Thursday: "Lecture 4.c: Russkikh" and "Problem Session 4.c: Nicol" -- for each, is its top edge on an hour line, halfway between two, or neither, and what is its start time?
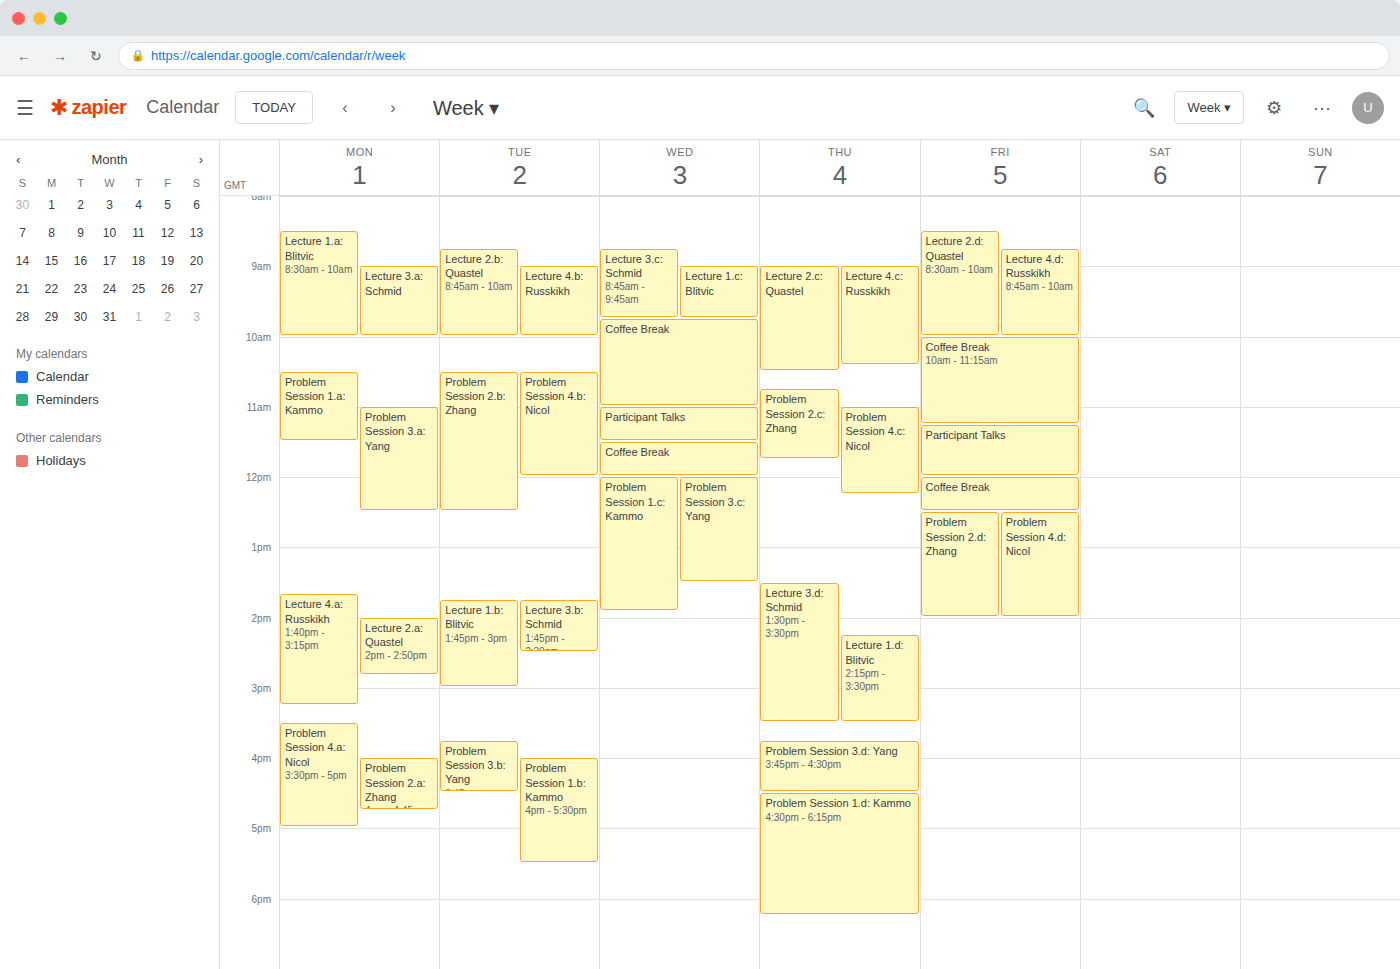
"Lecture 4.c: Russkikh": 9:00 AM, exactly on the 9 AM line. "Problem Session 4.c: Nicol": 11:00 AM, exactly on the 11 AM line.